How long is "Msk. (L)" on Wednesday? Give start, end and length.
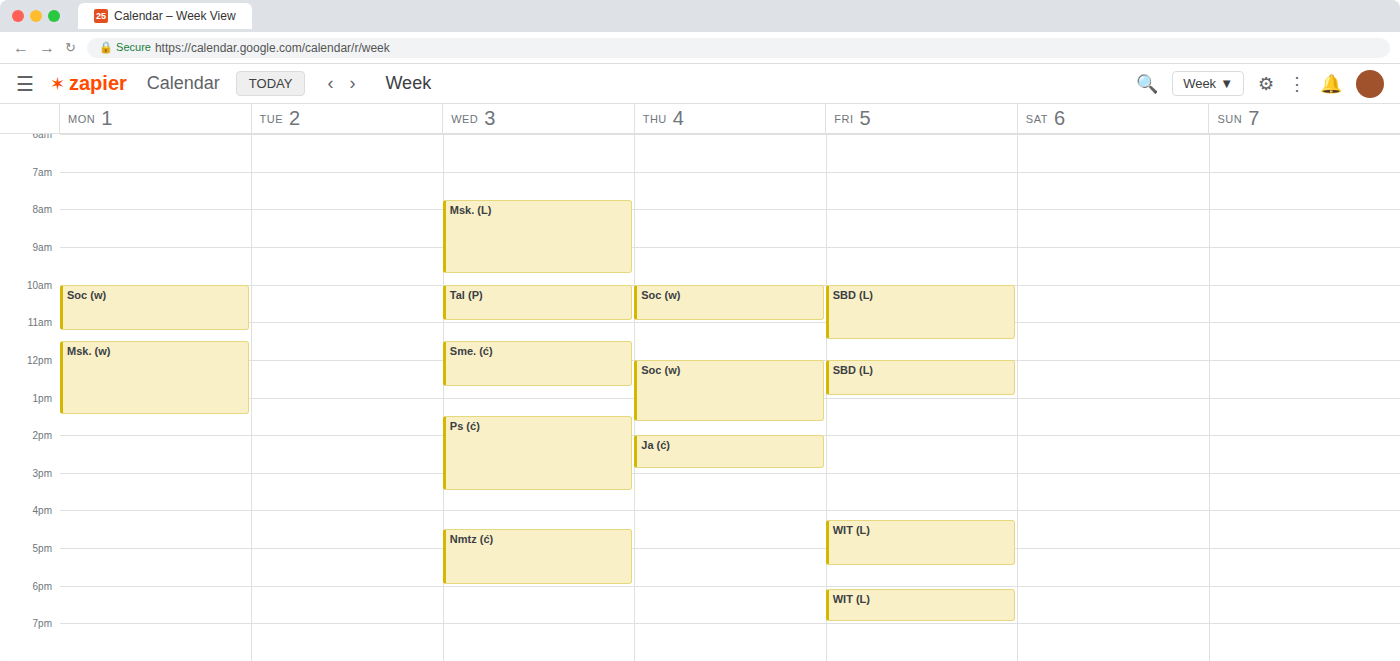
7:45 AM to 9:45 AM, 2 hours